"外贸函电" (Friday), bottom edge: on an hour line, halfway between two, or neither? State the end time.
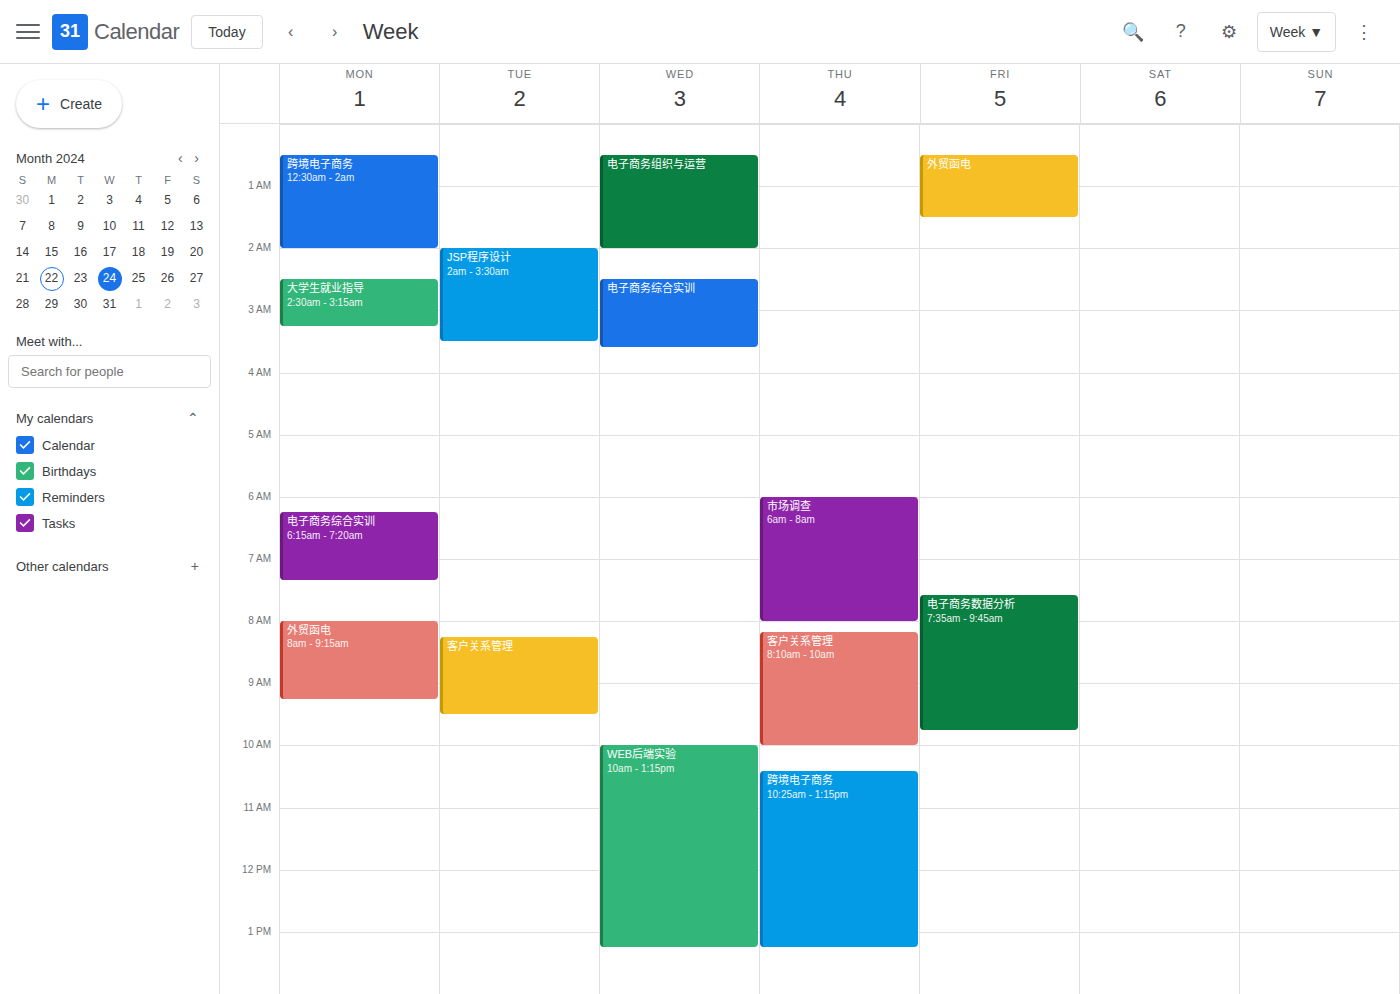
1:30 AM -- halfway between the 1 AM and 2 AM lines.